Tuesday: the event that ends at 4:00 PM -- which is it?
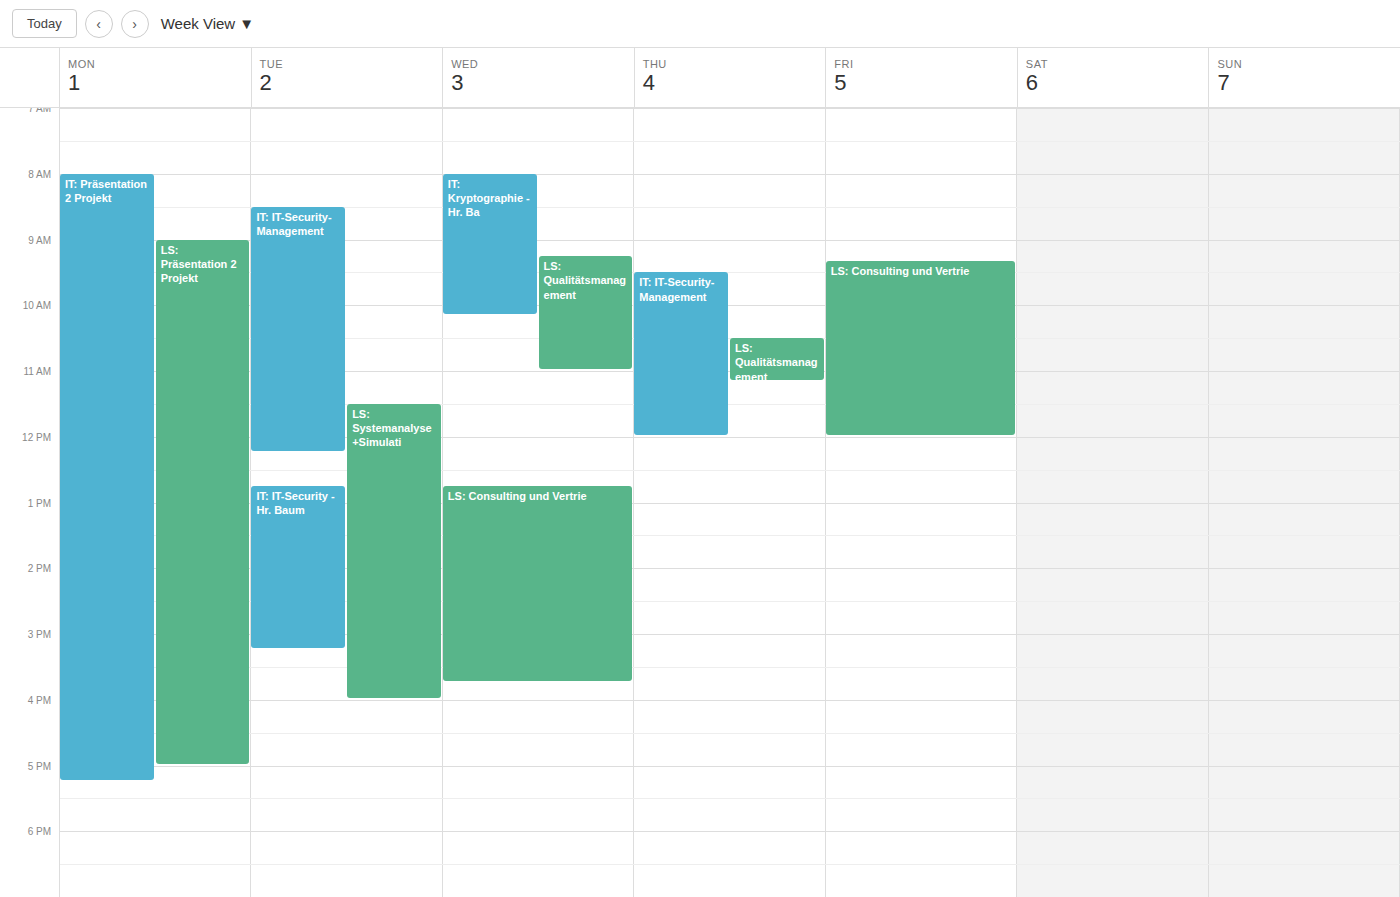
"LS: Systemanalyse+Simulati"